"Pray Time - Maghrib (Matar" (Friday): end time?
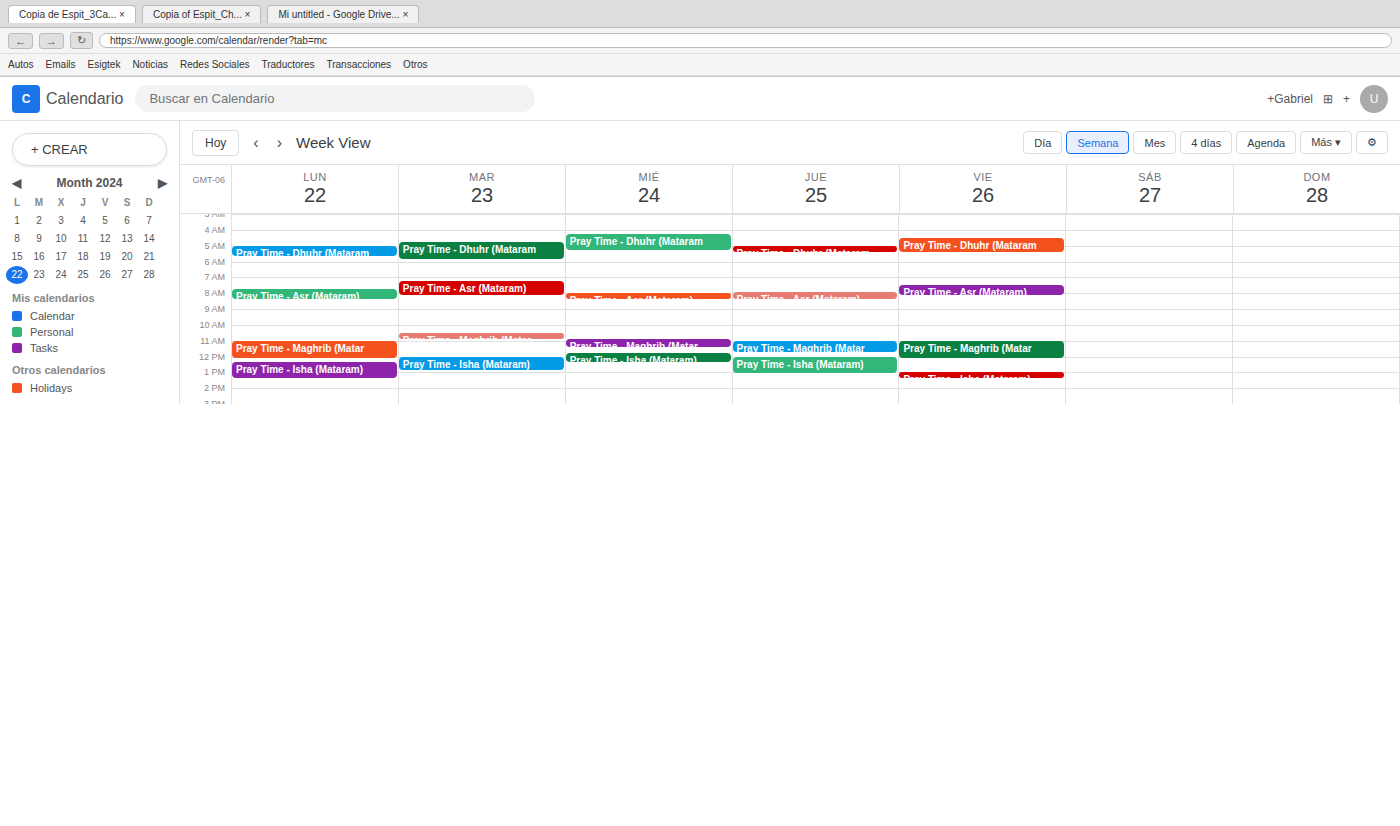
12:15 PM